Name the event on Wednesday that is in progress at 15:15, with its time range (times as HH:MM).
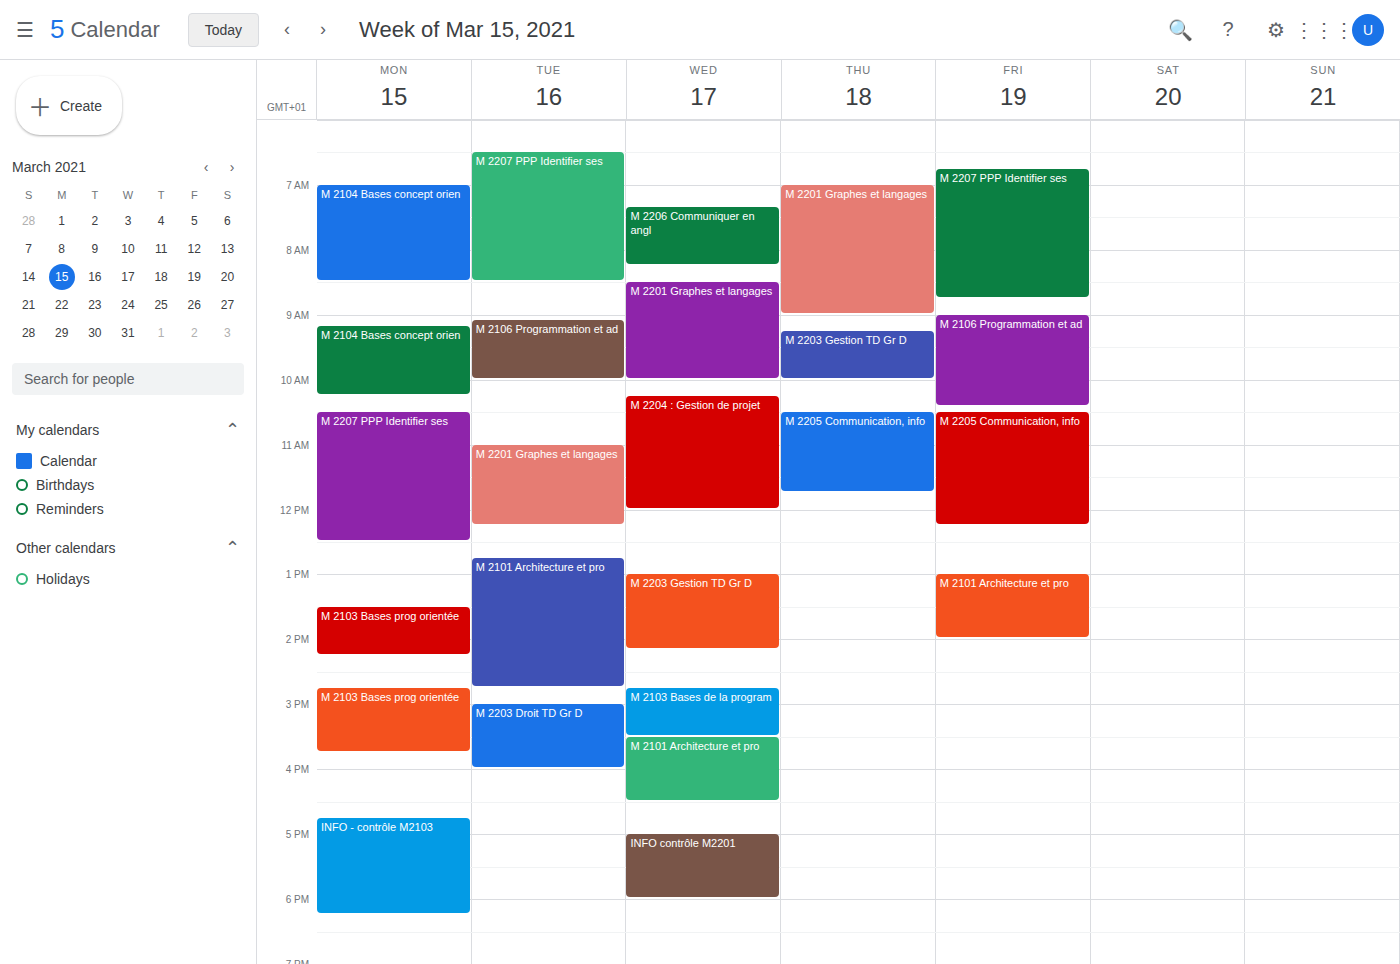
"M 2103 Bases de la program", 14:45 to 15:30